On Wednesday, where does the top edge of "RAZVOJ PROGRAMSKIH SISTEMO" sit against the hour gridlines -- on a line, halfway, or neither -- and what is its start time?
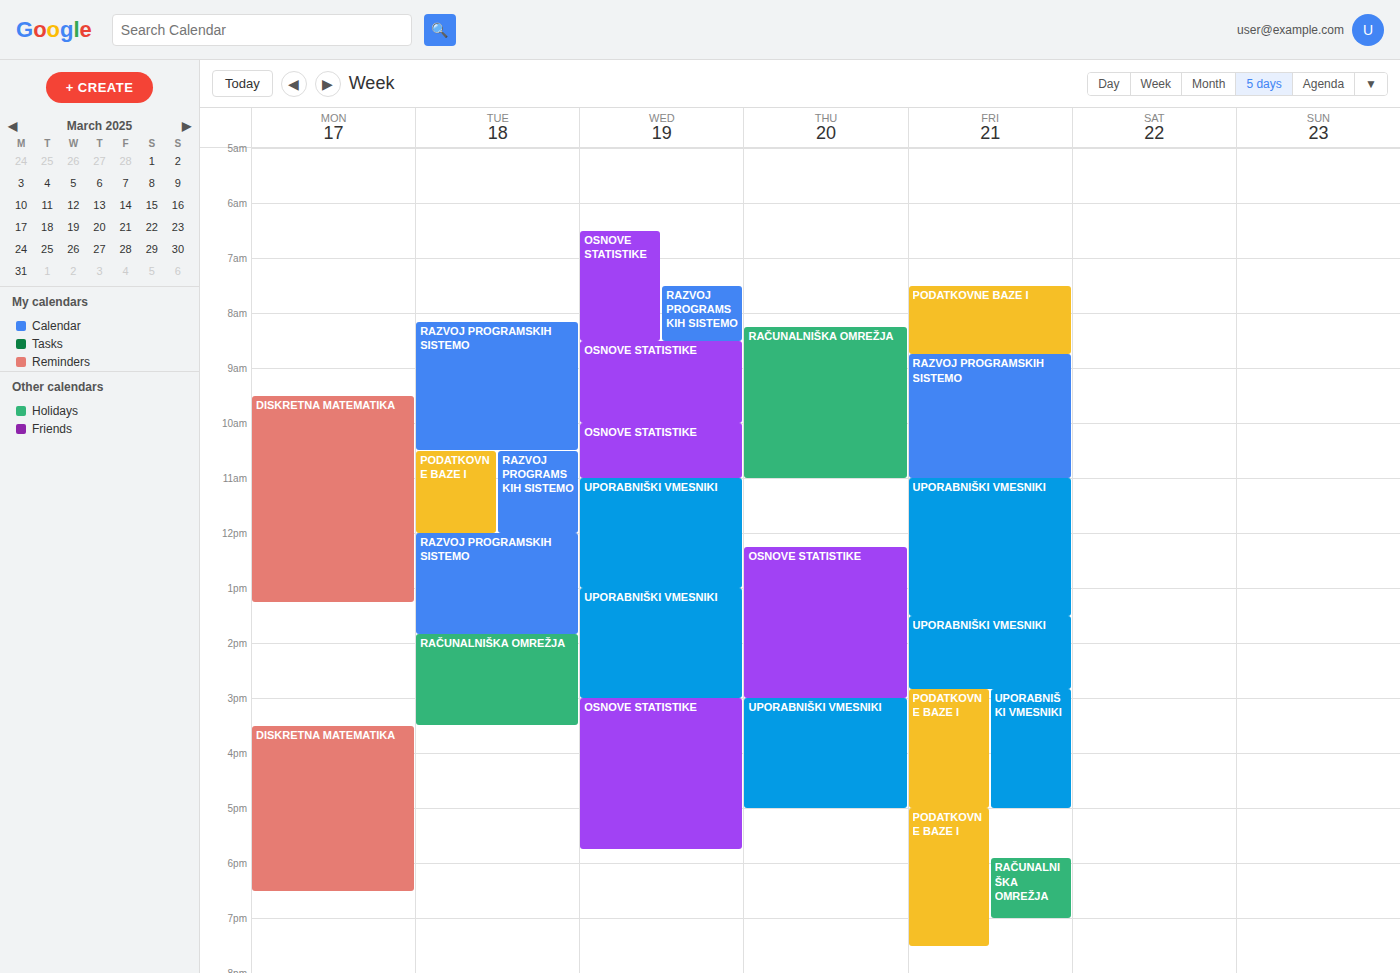
07:30 -- halfway between the 07:00 and 08:00 lines.